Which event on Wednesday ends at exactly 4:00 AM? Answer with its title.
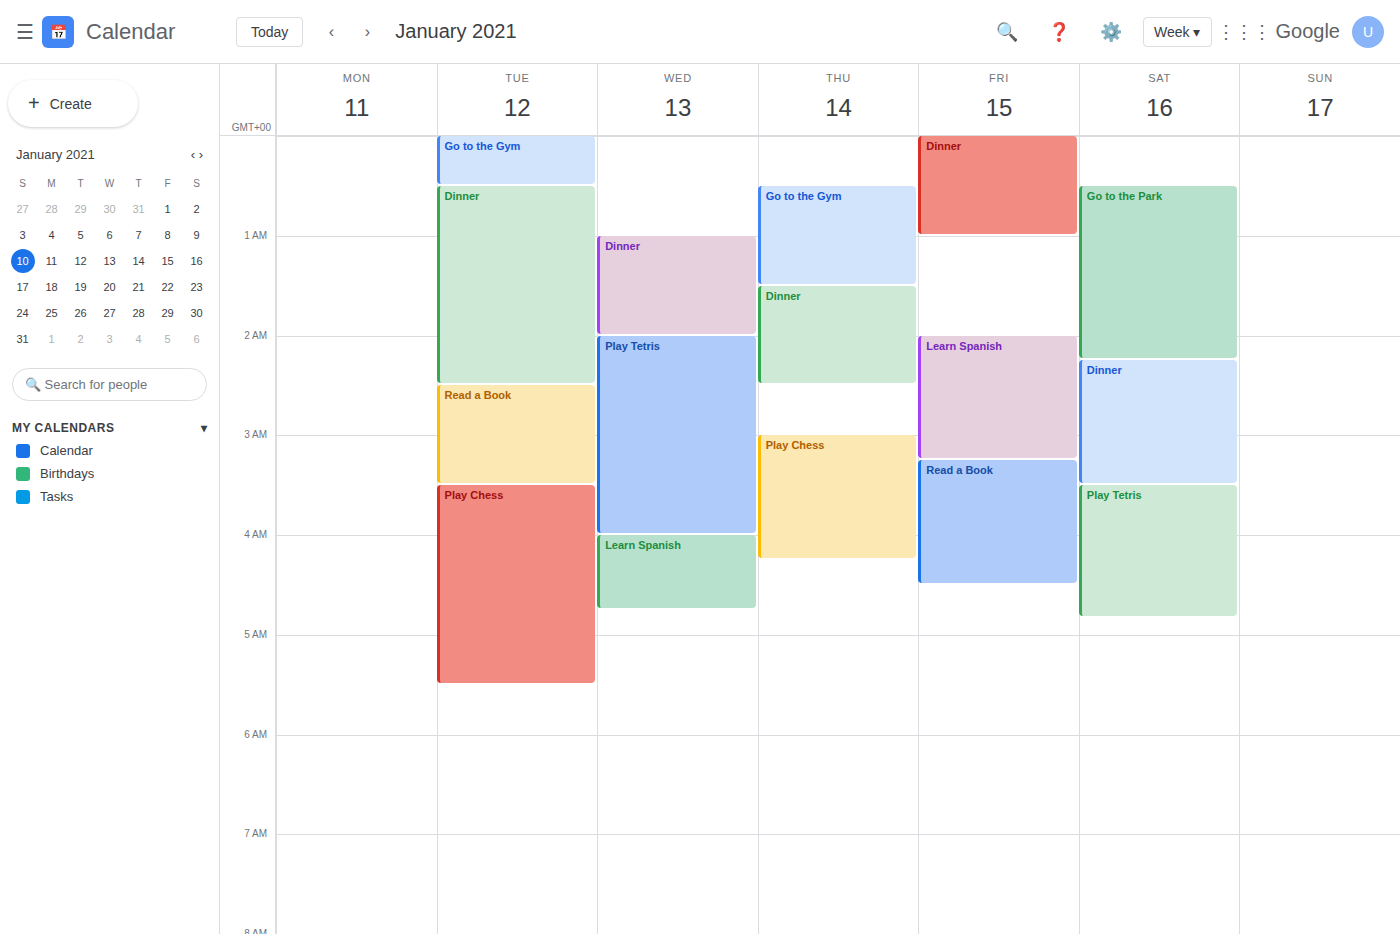
"Play Tetris"